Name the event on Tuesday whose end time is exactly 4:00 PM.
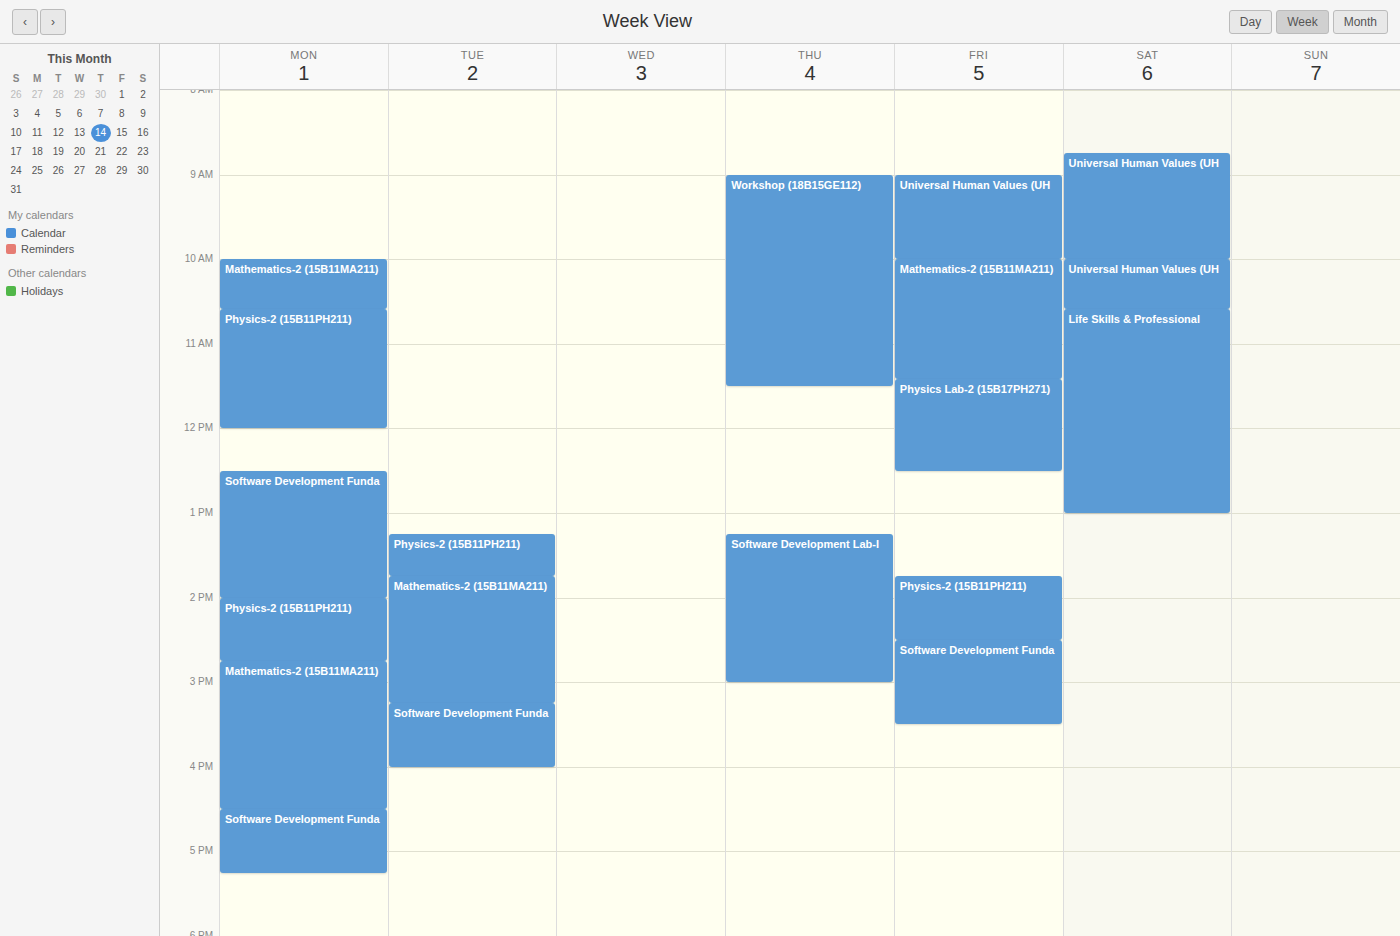
"Software Development Funda"